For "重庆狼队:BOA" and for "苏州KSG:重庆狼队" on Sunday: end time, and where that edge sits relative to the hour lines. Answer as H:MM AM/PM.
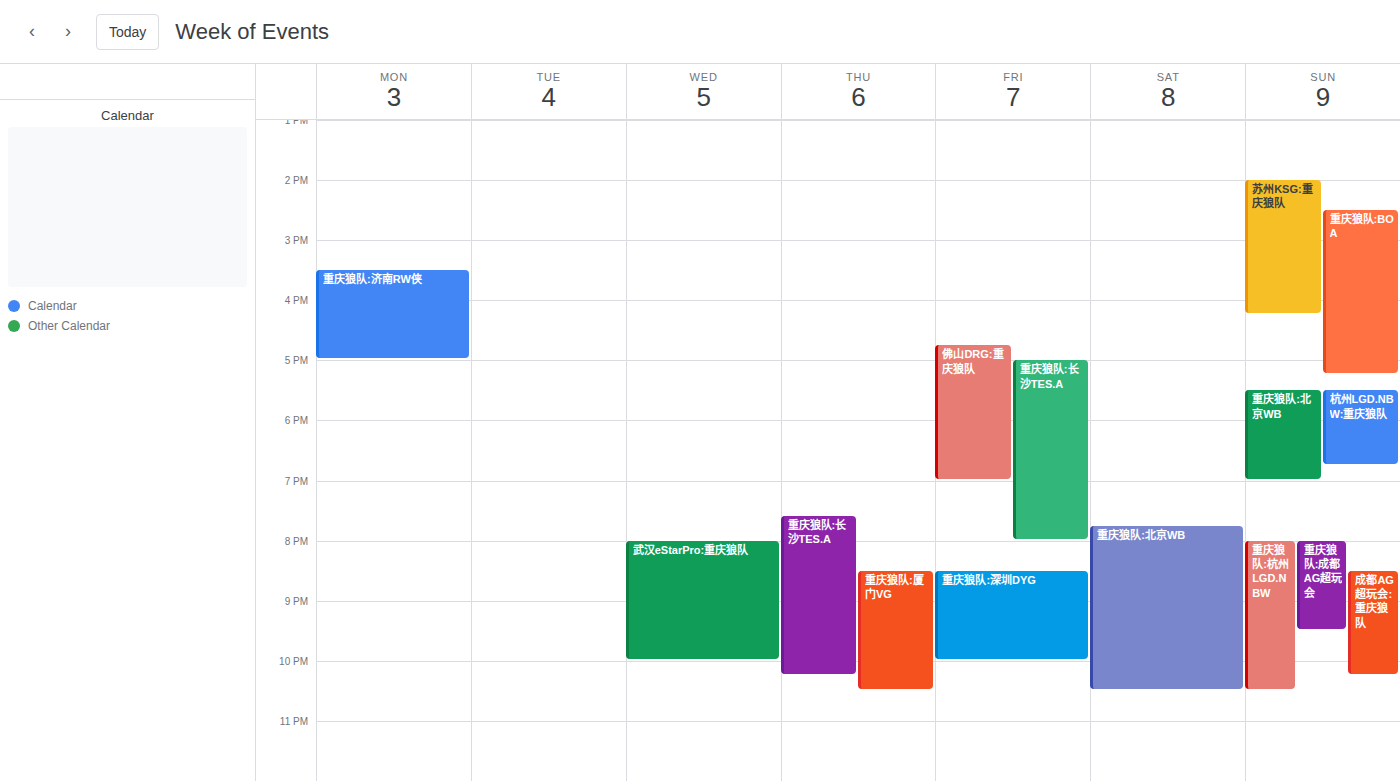
"重庆狼队:BOA": 5:15 PM, neither: a quarter of the way from the 5 PM line to the 6 PM line. "苏州KSG:重庆狼队": 4:15 PM, neither: a quarter of the way from the 4 PM line to the 5 PM line.